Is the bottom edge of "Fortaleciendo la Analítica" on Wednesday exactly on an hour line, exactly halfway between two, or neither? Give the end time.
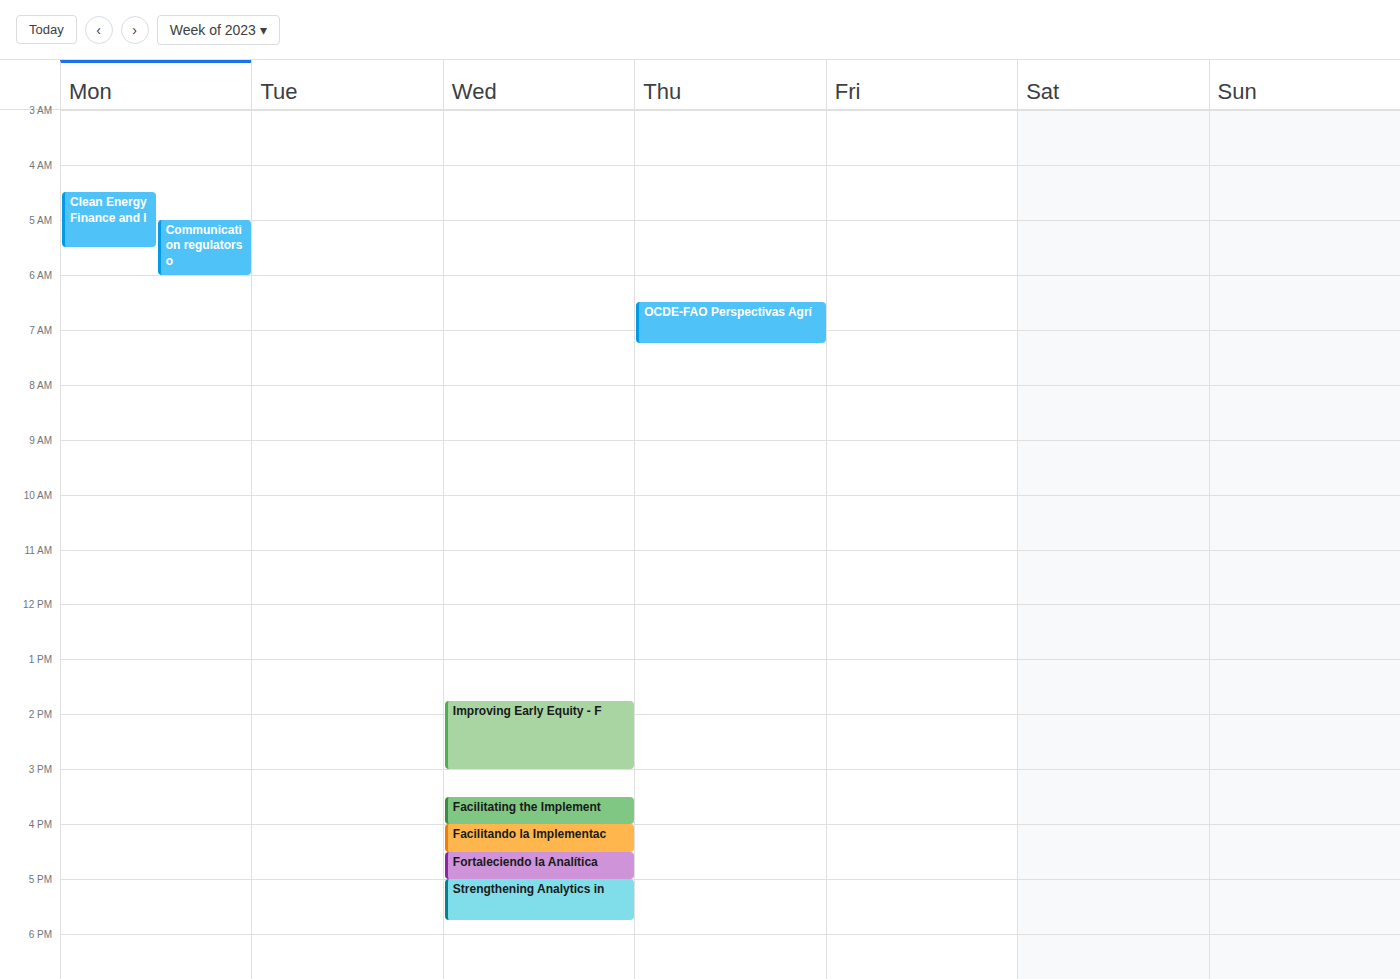
5:00 PM -- exactly on the 5 PM line.